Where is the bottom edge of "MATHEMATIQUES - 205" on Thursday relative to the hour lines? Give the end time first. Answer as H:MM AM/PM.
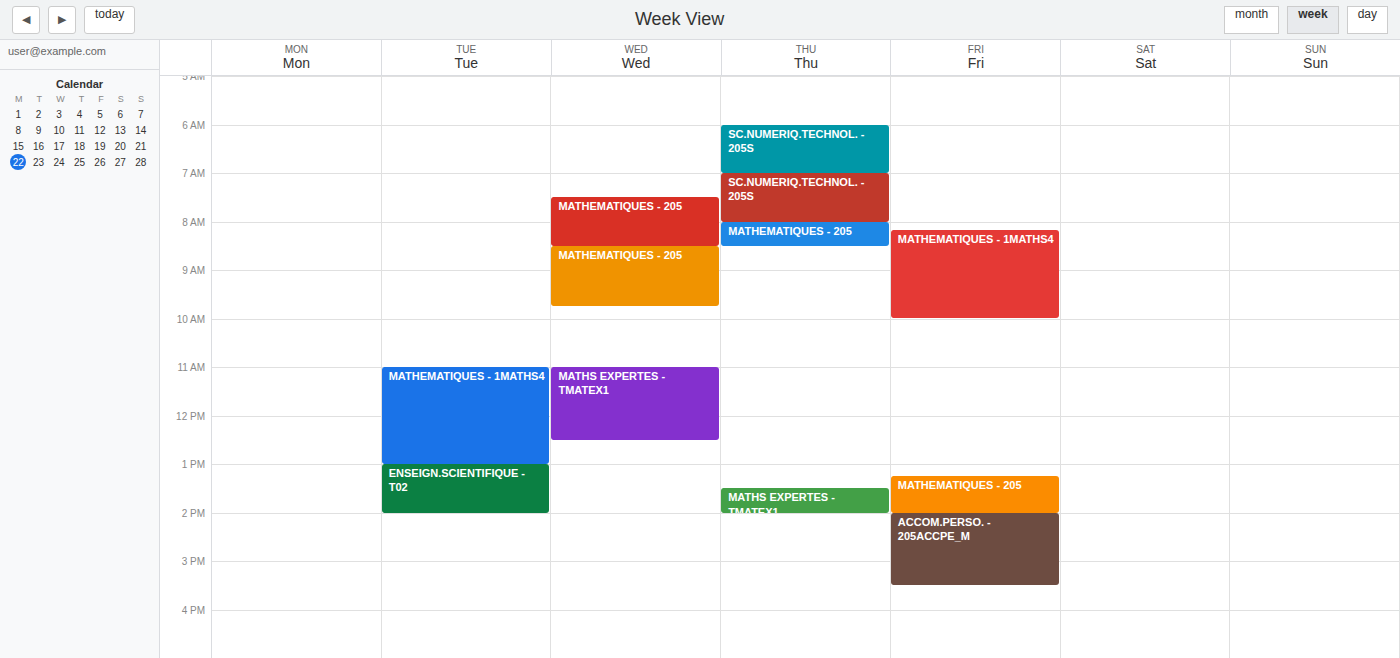
8:30 AM -- halfway between the 8 AM and 9 AM lines.